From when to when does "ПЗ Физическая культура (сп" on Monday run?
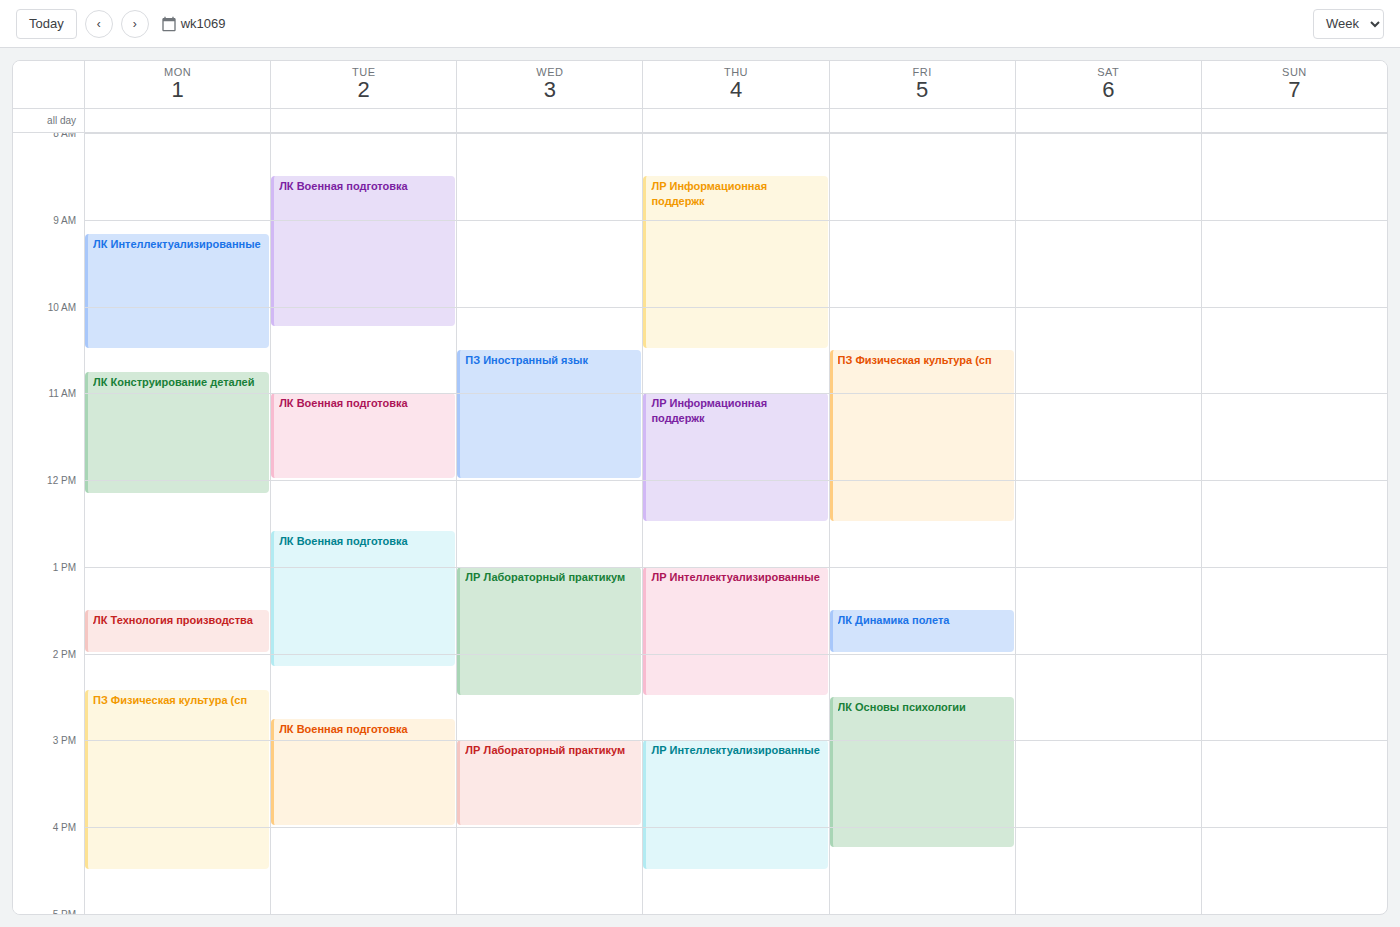
2:25 PM to 4:30 PM